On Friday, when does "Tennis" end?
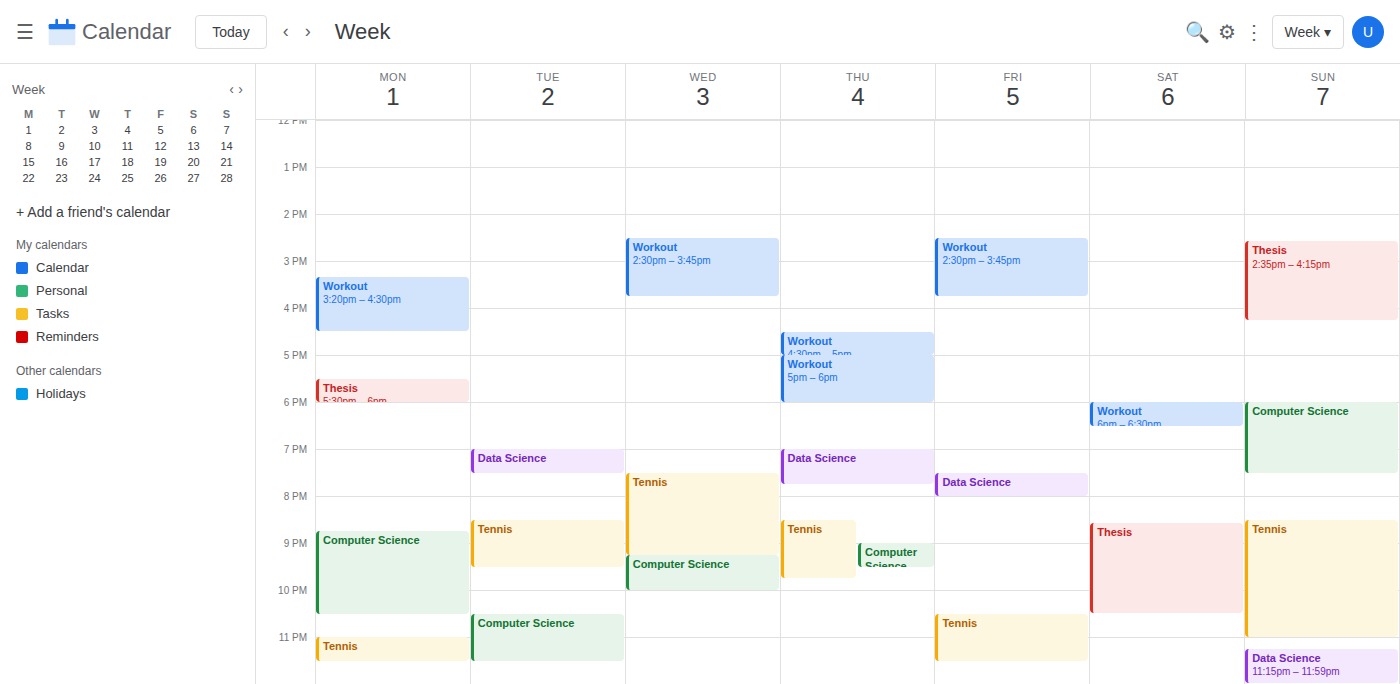
11:30 PM